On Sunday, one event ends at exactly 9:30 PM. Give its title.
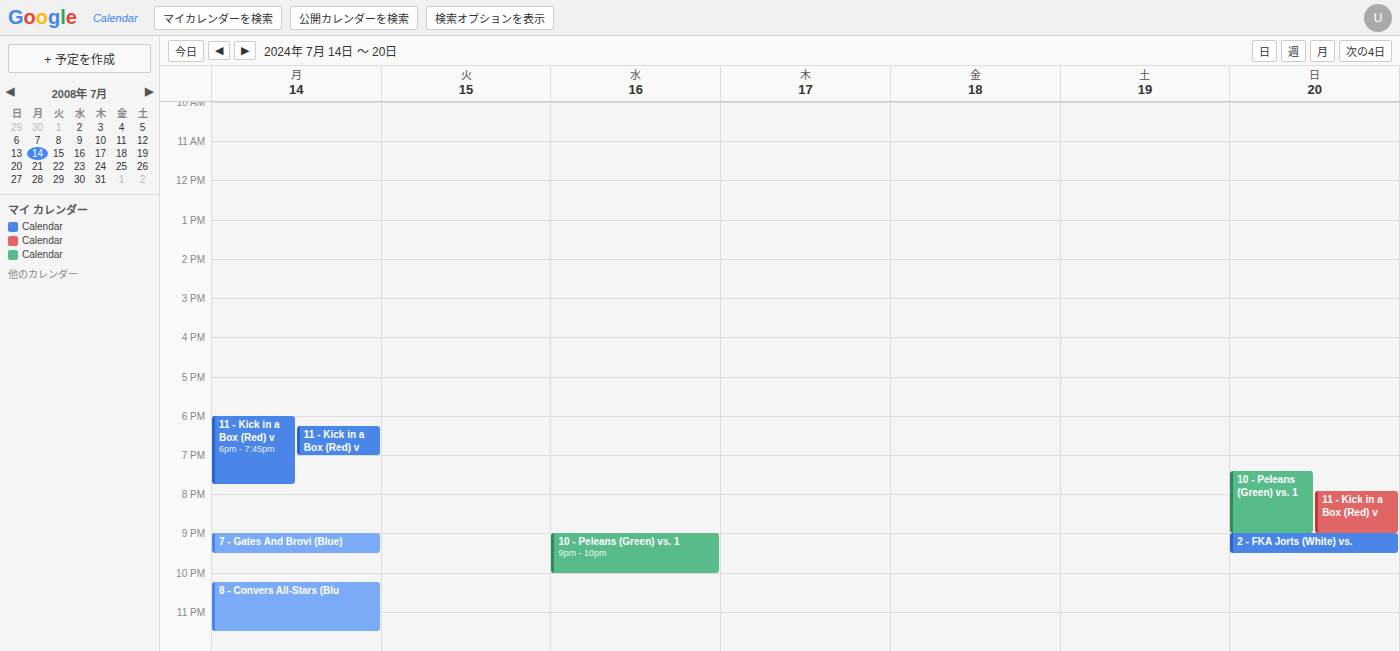
"2 - FKA Jorts (White) vs."